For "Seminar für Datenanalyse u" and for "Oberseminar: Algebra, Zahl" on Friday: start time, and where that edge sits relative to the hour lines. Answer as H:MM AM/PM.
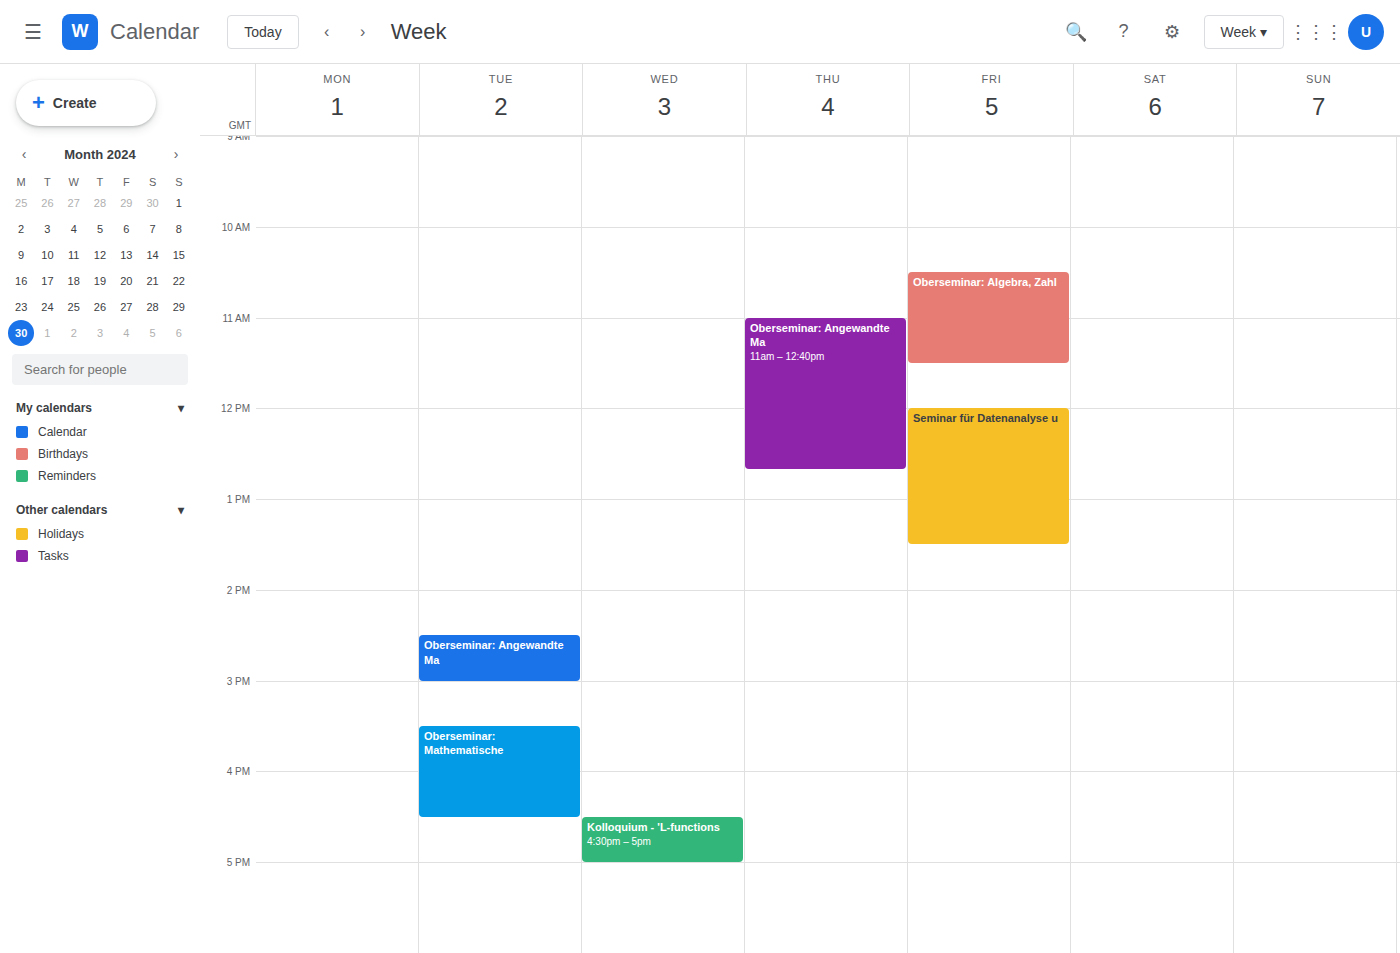
"Seminar für Datenanalyse u": 12:00 PM, exactly on the 12 PM line. "Oberseminar: Algebra, Zahl": 10:30 AM, halfway between the 10 AM and 11 AM lines.